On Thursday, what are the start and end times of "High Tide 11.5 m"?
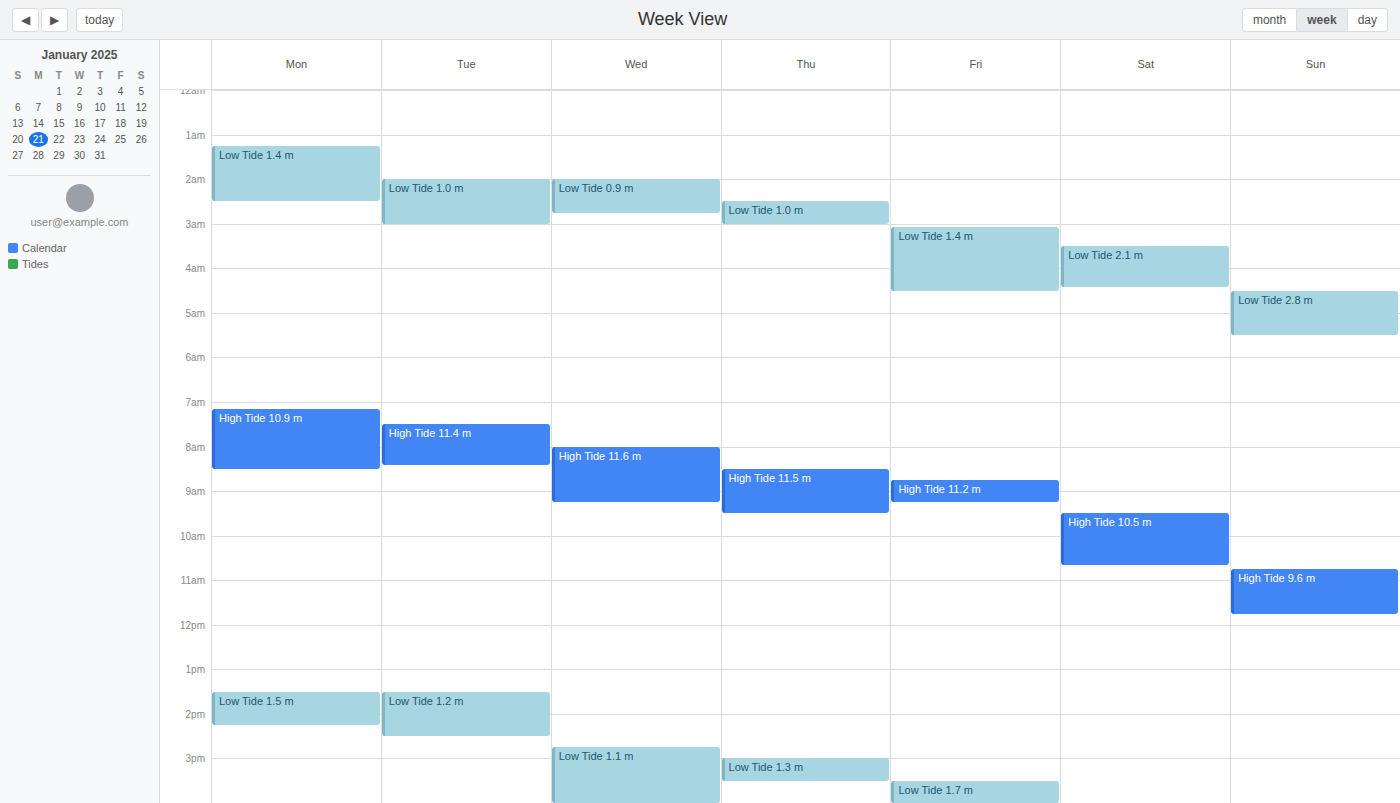
08:30 to 09:30